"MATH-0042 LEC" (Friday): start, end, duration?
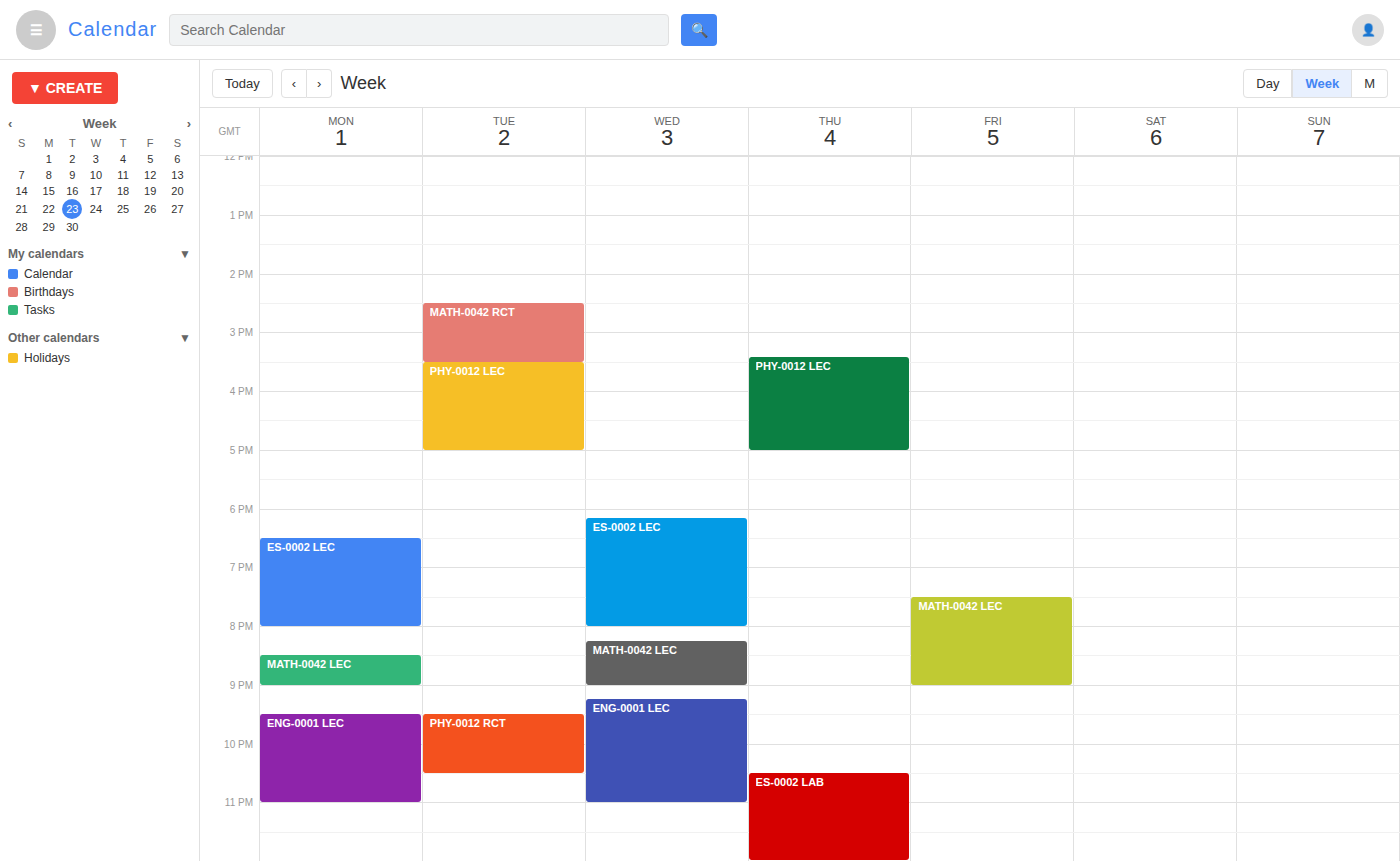
7:30 PM to 9:00 PM, 1 hour 30 minutes